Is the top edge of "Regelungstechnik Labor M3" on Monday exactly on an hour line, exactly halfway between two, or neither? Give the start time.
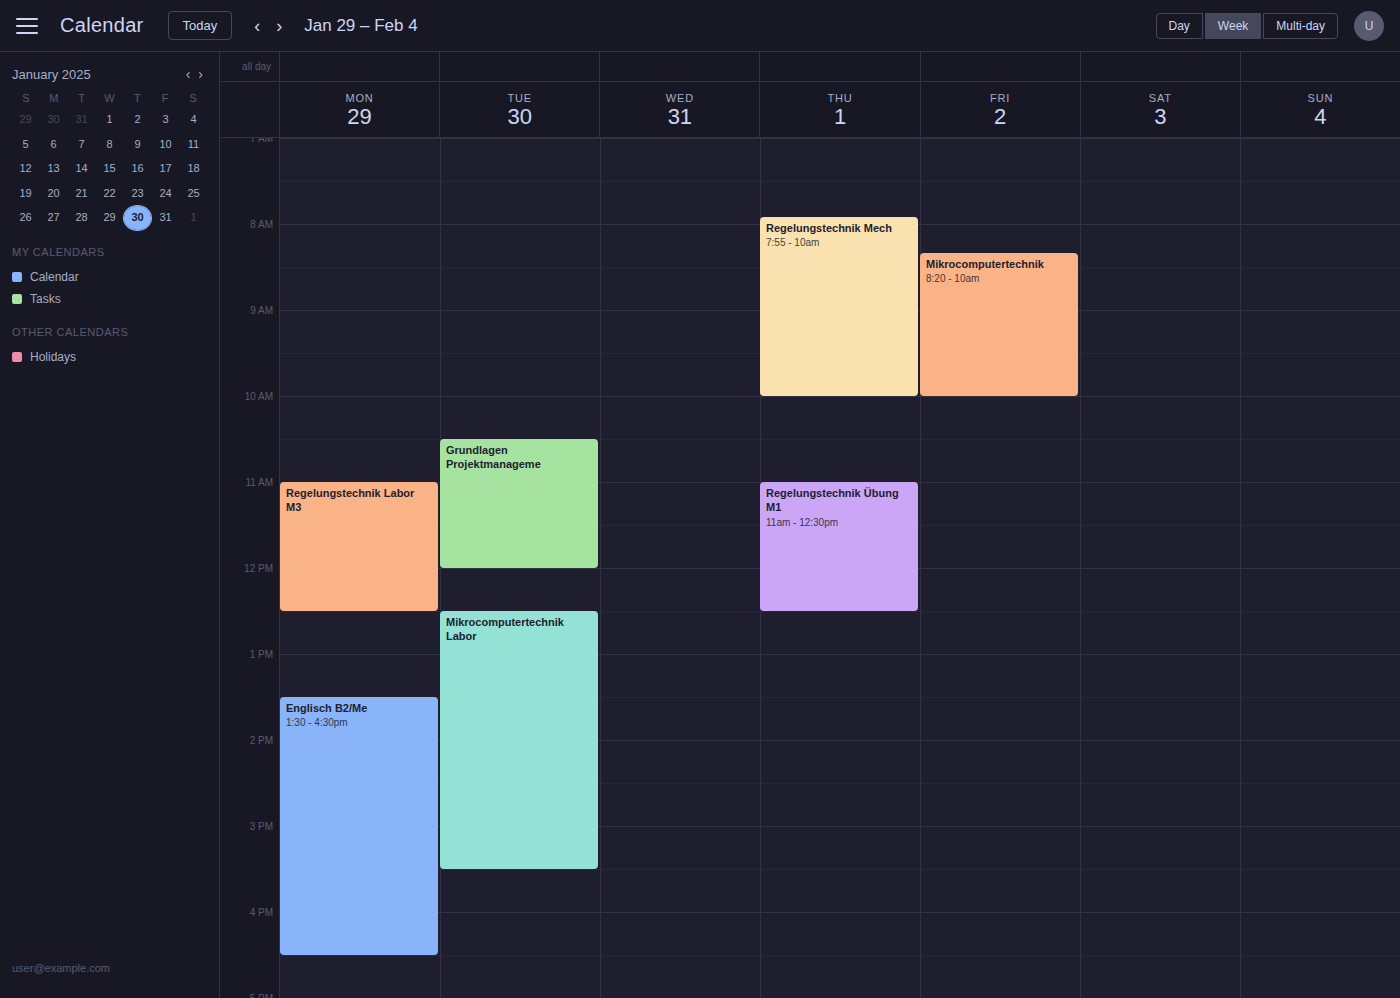
11:00 AM -- exactly on the 11 AM line.